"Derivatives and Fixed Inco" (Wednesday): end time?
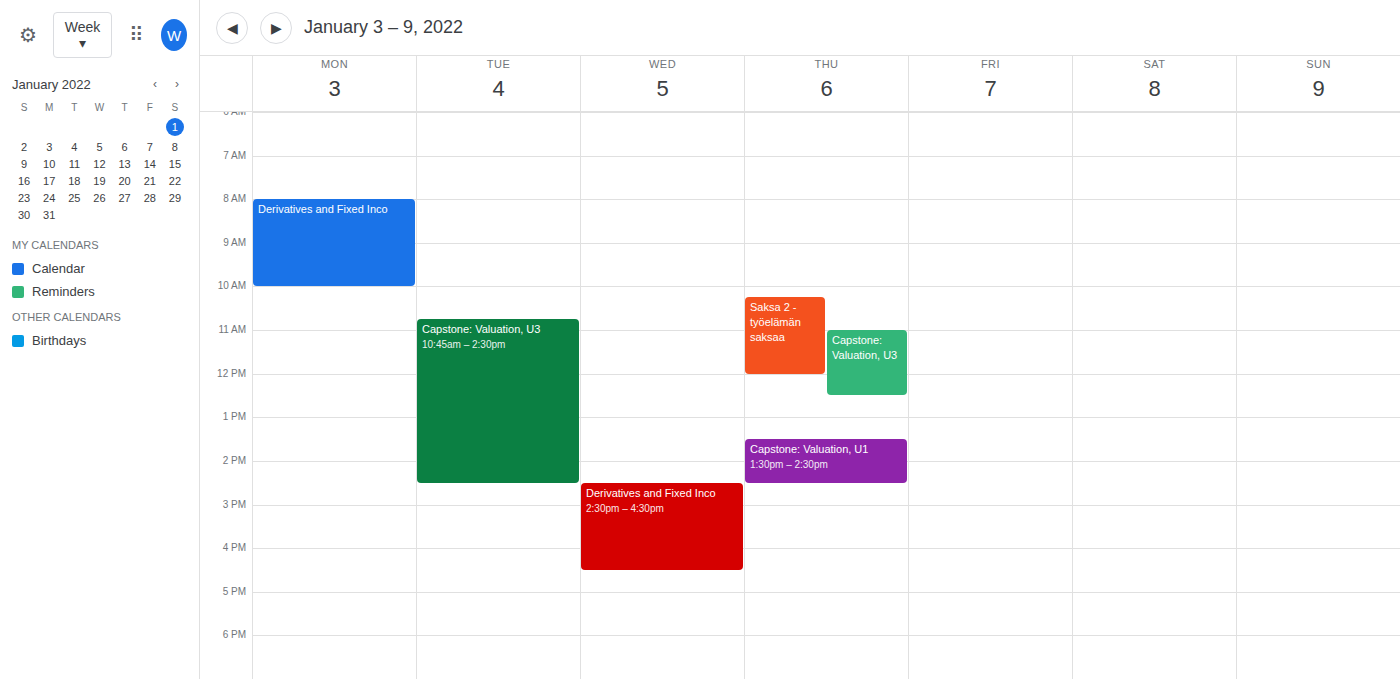
4:30 PM